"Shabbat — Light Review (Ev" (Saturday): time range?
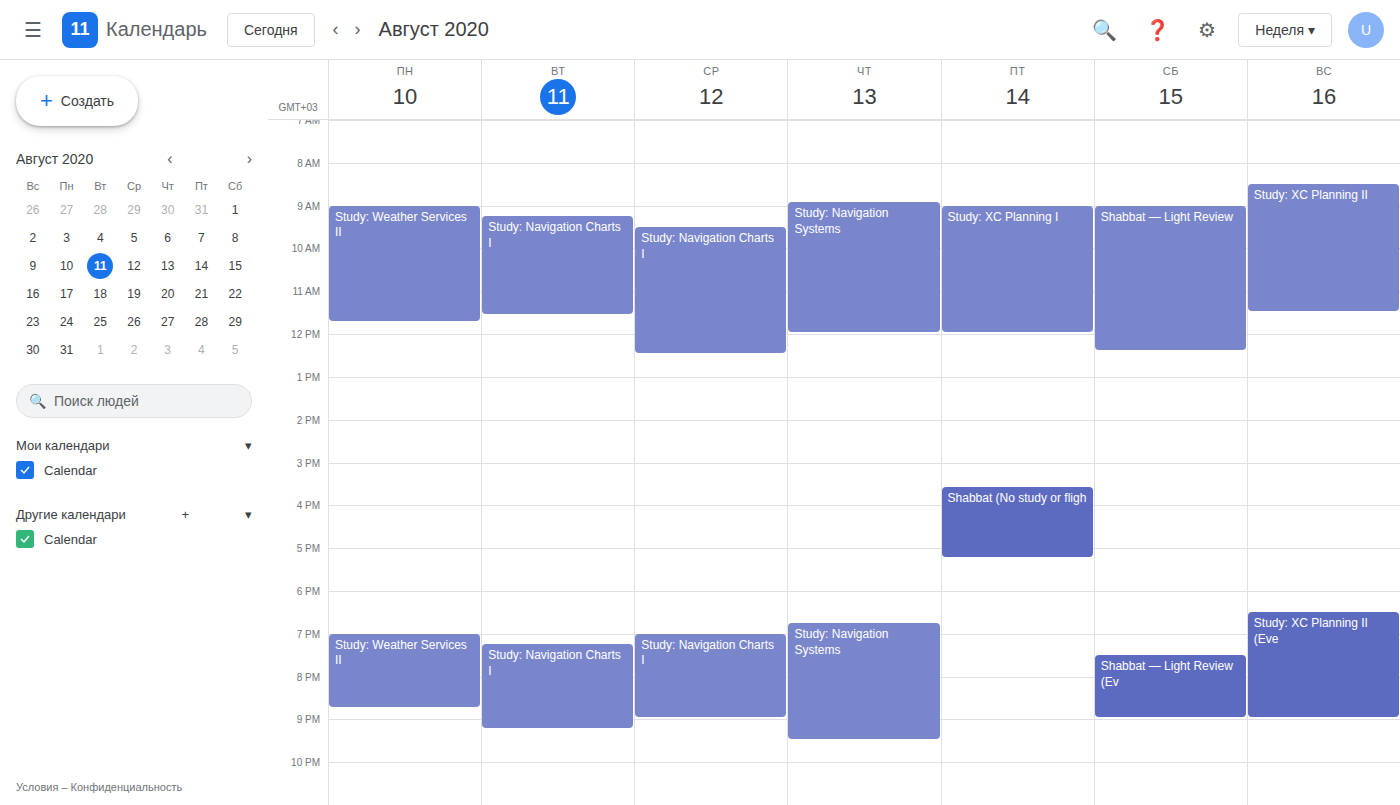
7:30 PM to 9:00 PM